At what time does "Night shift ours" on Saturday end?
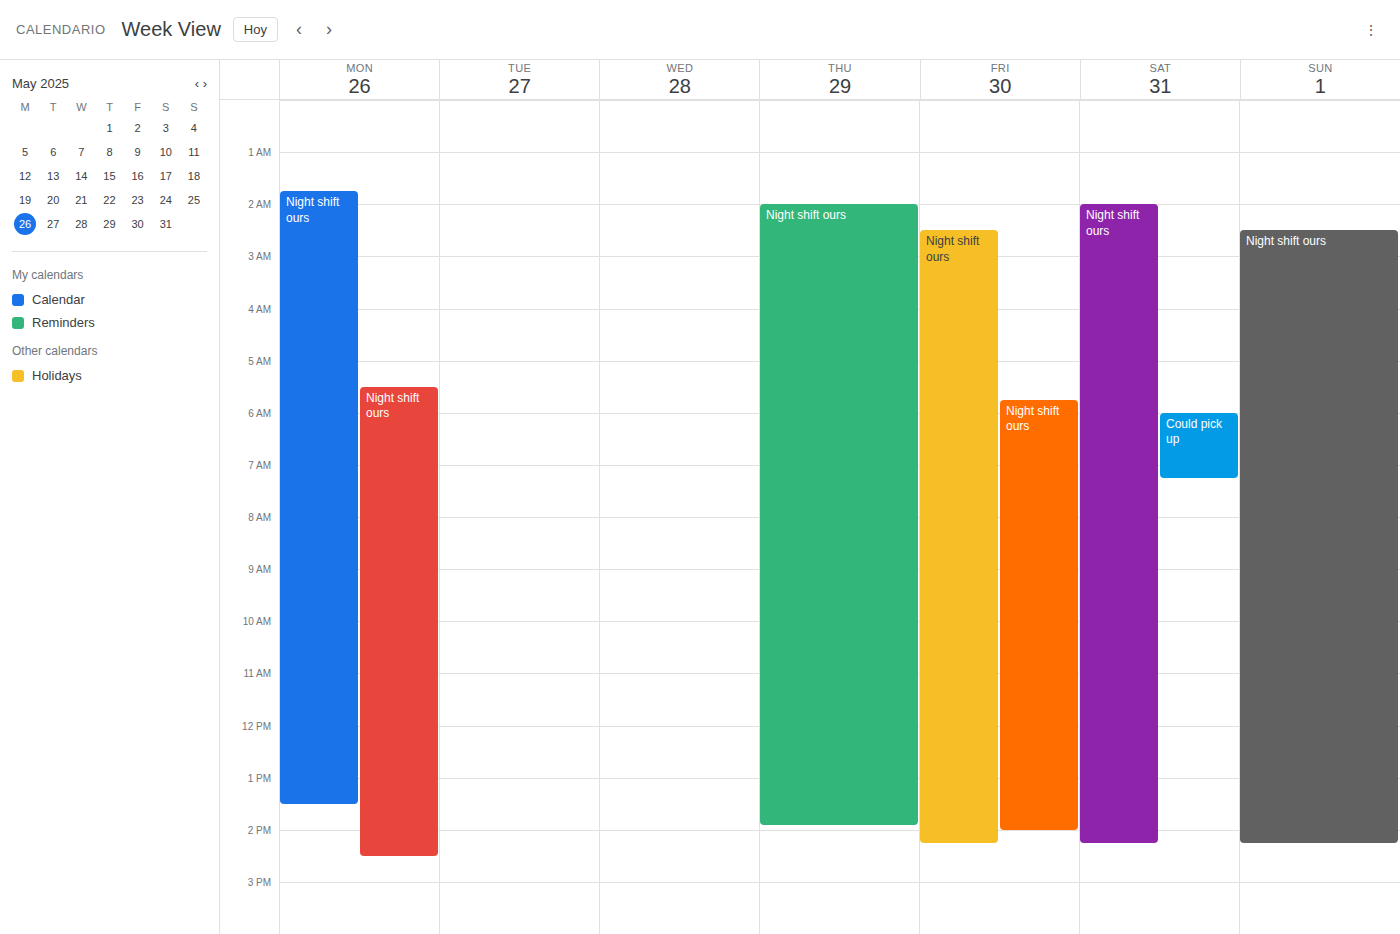
2:15 PM